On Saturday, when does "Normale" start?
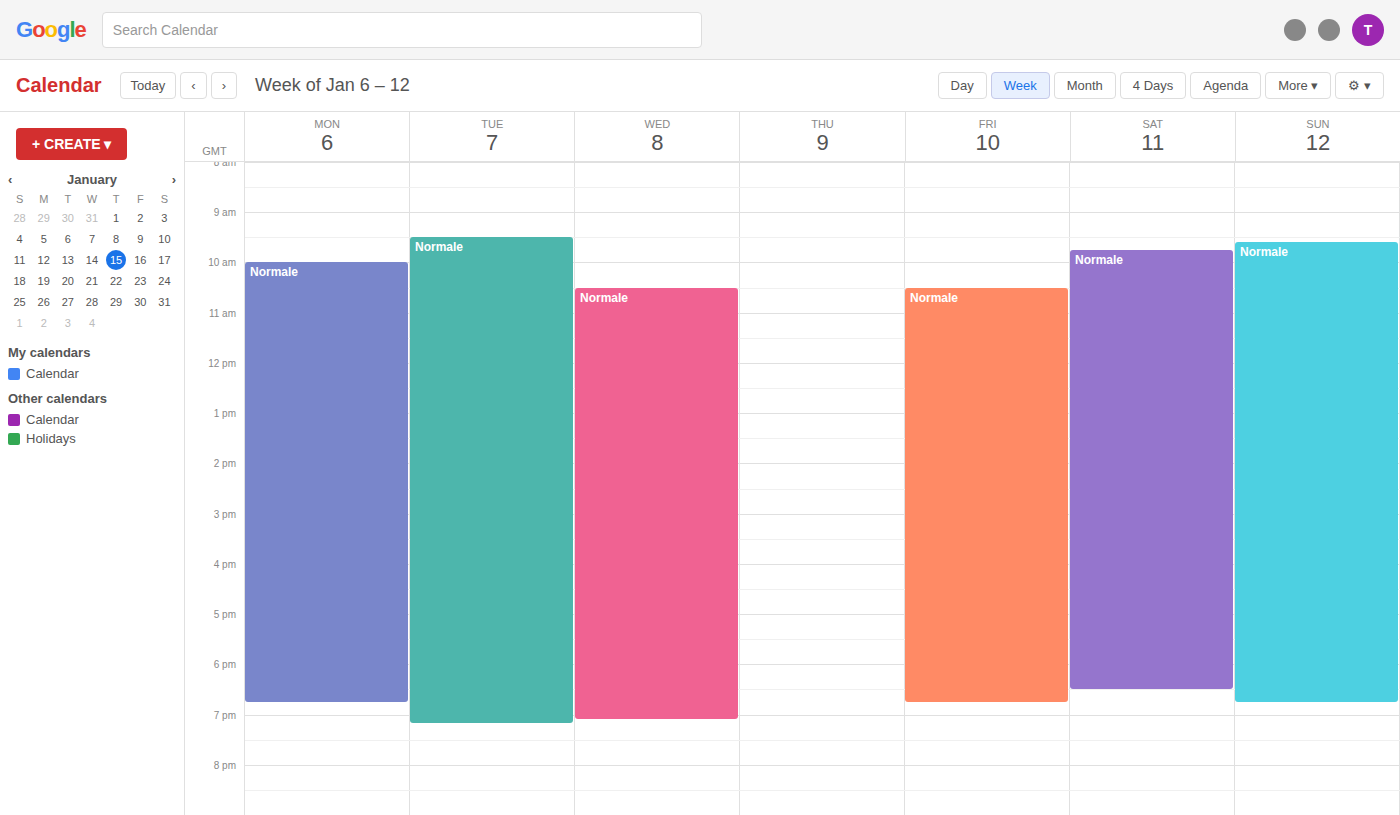
9:45 AM